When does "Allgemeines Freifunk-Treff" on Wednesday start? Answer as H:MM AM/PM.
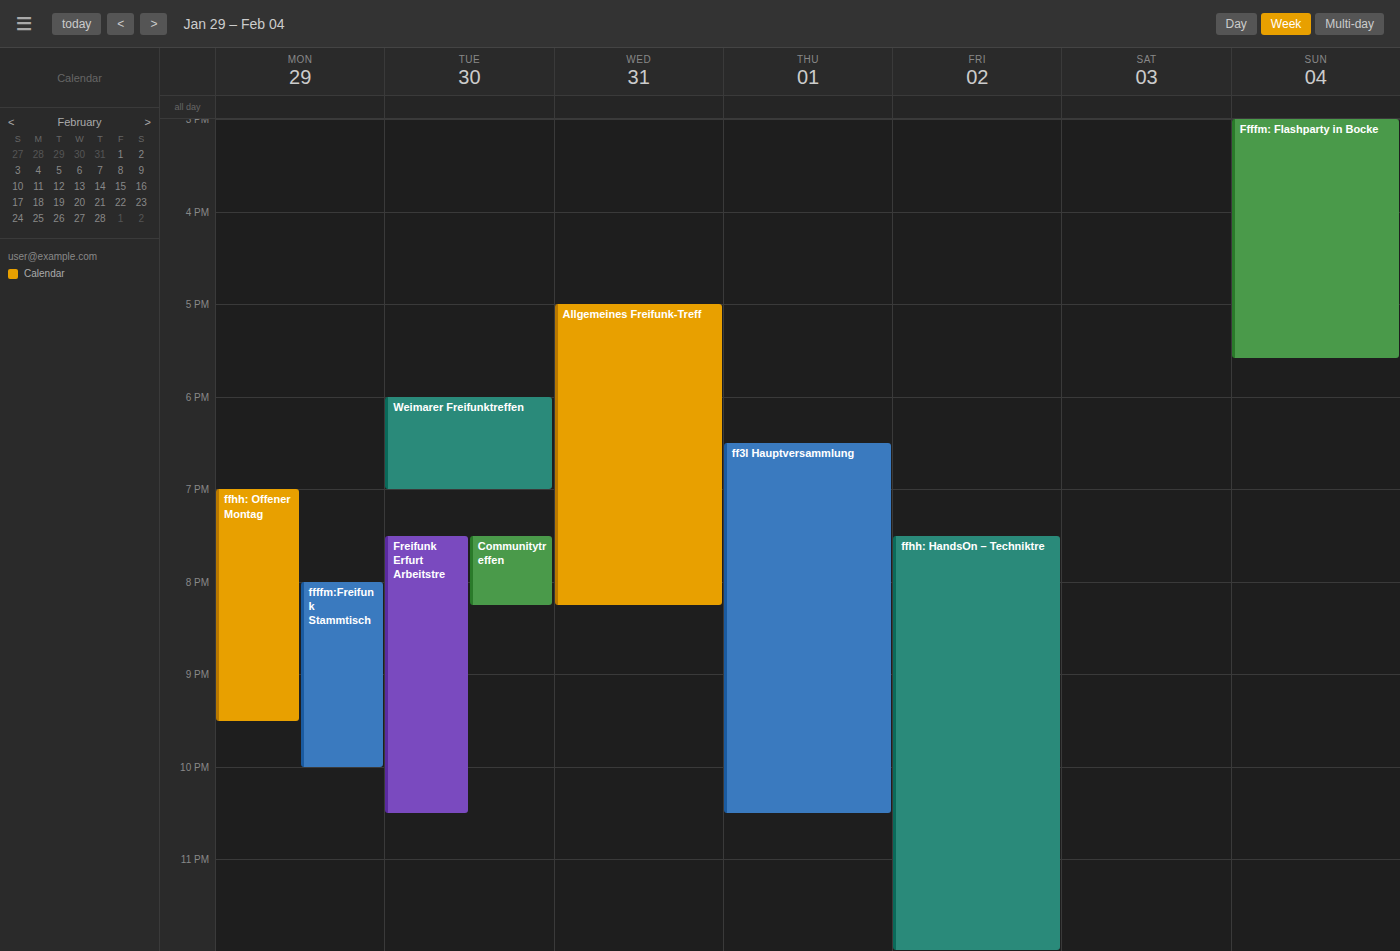
5:00 PM